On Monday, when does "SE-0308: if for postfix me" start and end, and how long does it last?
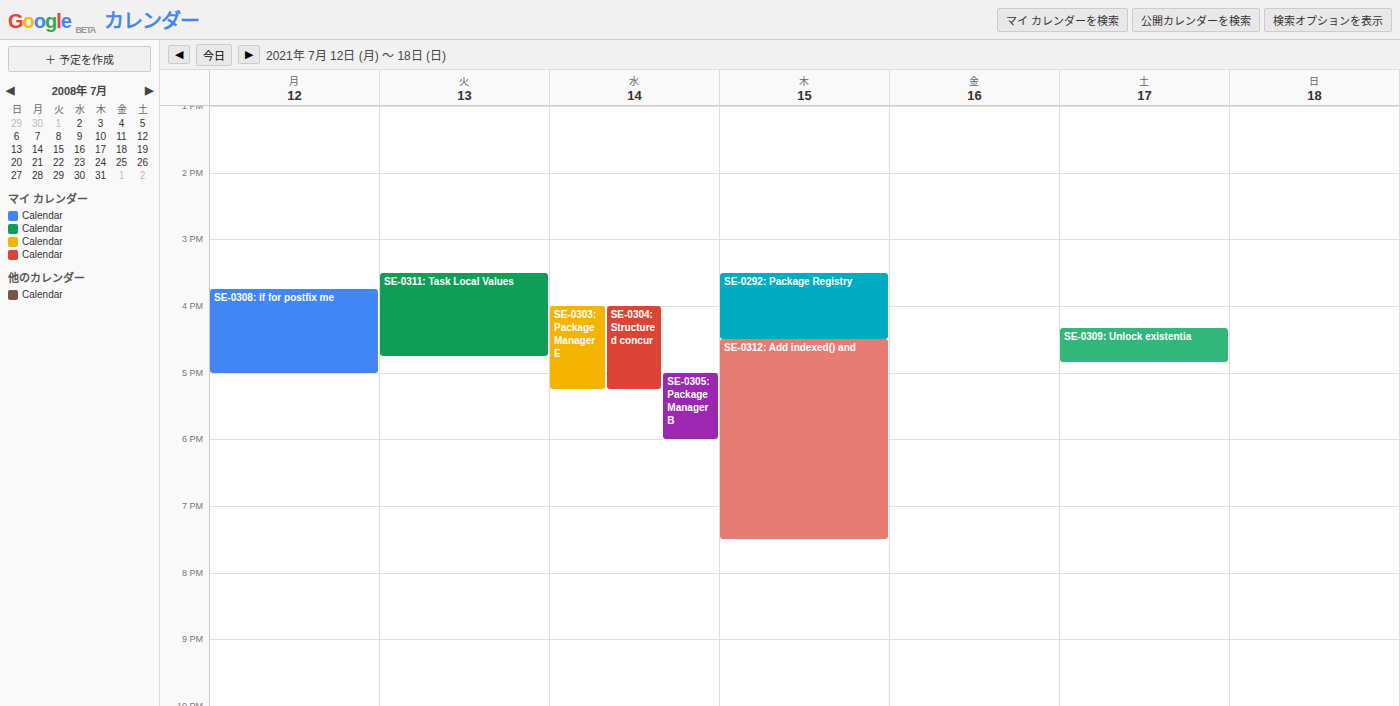
3:45 PM to 5:00 PM, 1 hour 15 minutes